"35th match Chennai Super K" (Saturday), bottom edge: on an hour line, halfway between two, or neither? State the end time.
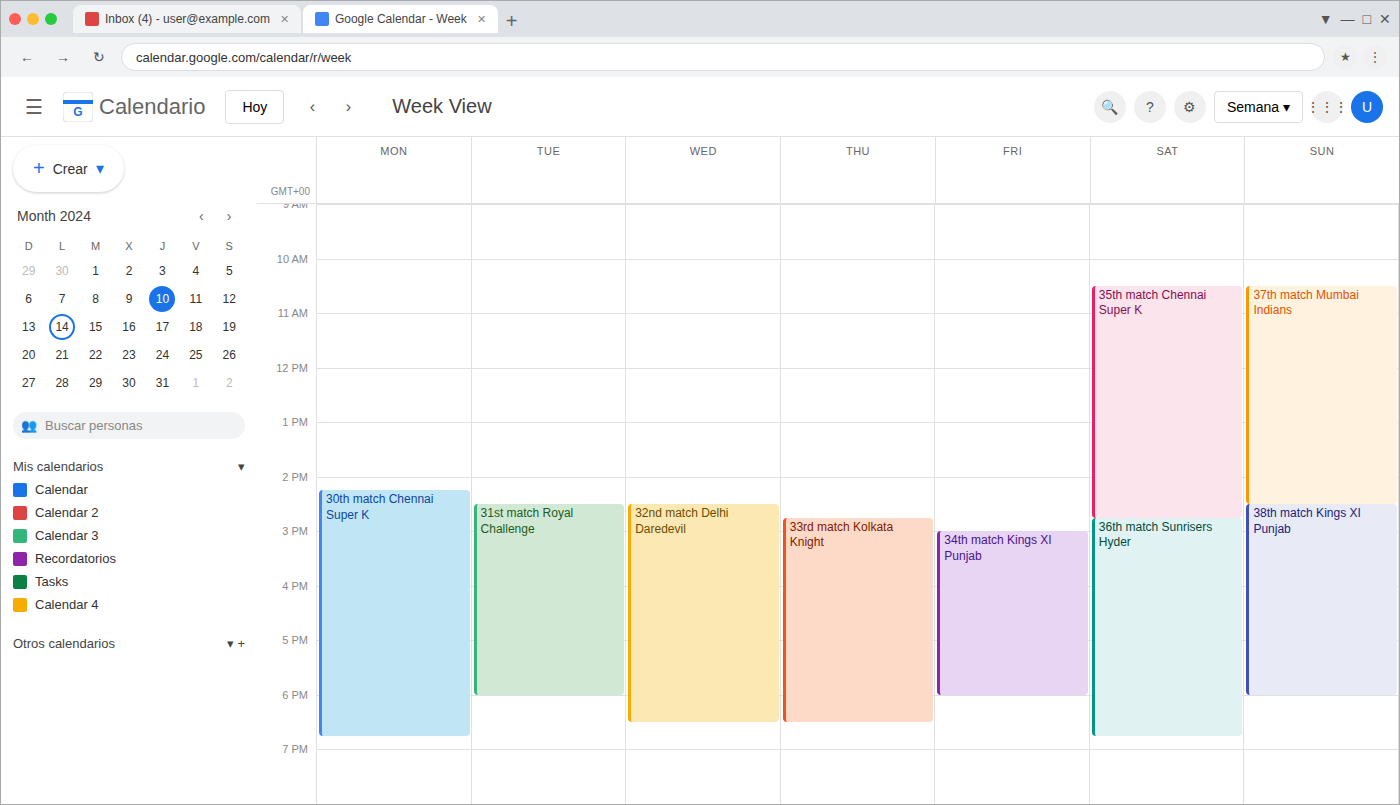
2:45 PM -- neither: three quarters of the way from the 2 PM line to the 3 PM line.